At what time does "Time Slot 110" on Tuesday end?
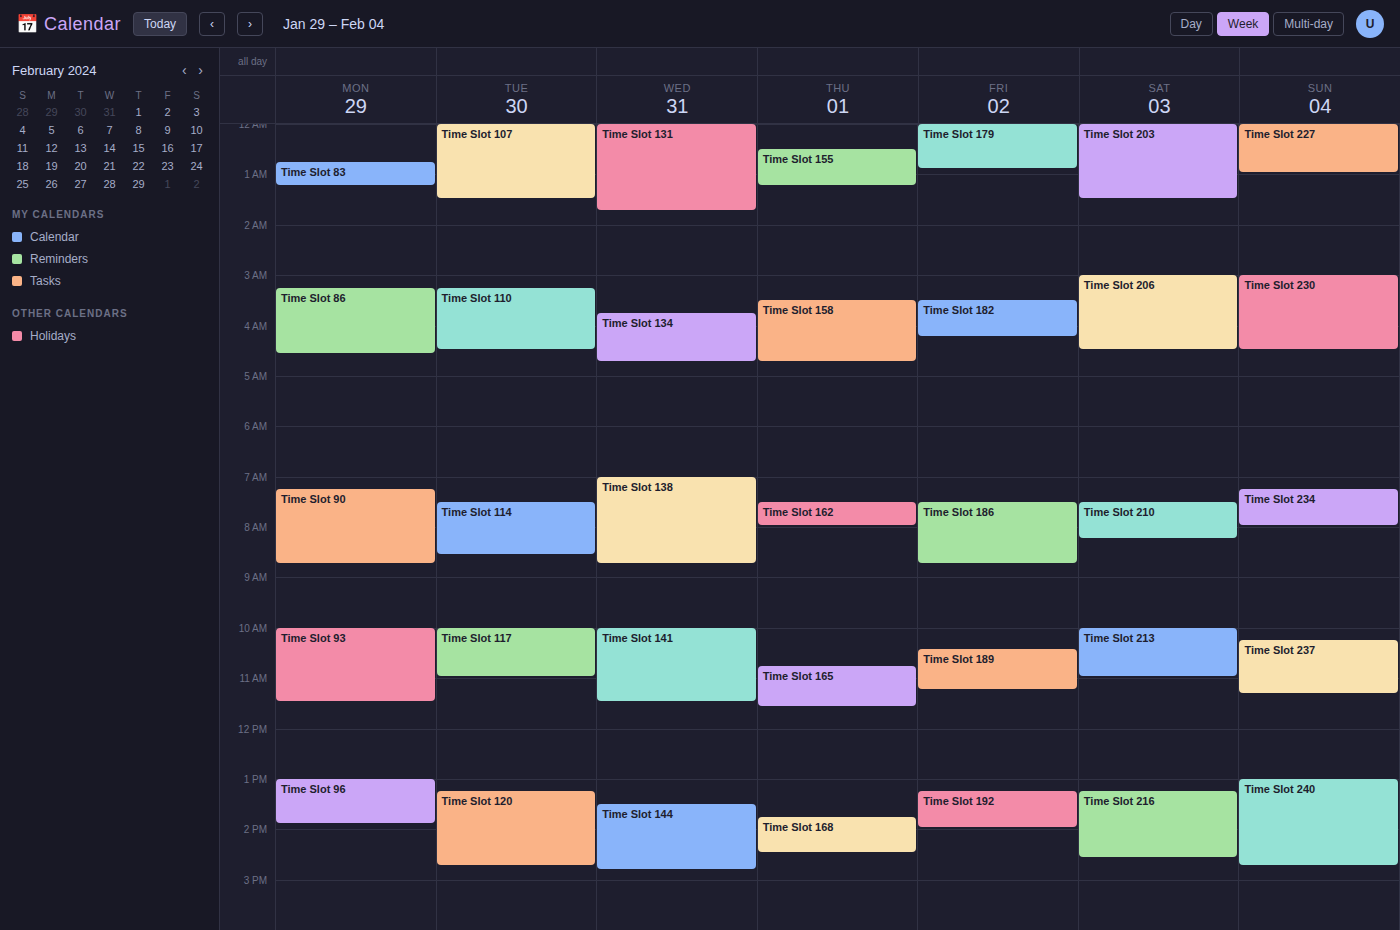
4:30 AM